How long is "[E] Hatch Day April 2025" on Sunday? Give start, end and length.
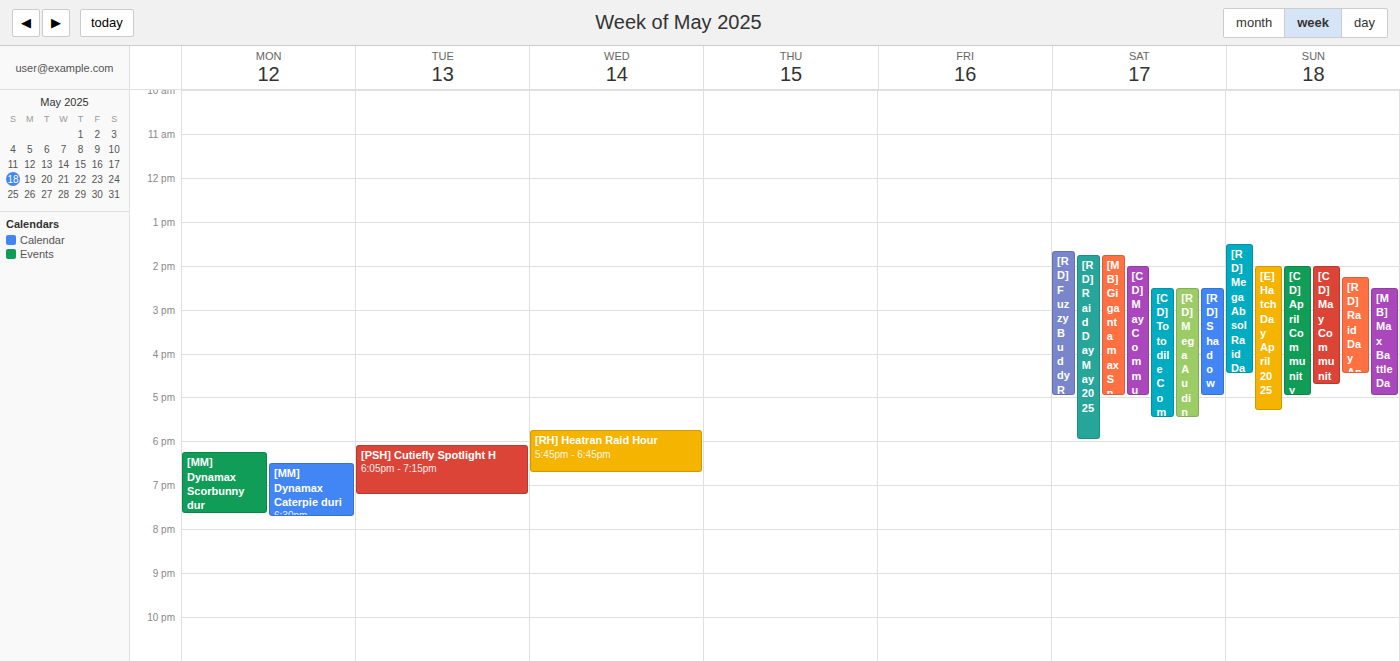
2:00 PM to 5:20 PM, 3 hours 20 minutes